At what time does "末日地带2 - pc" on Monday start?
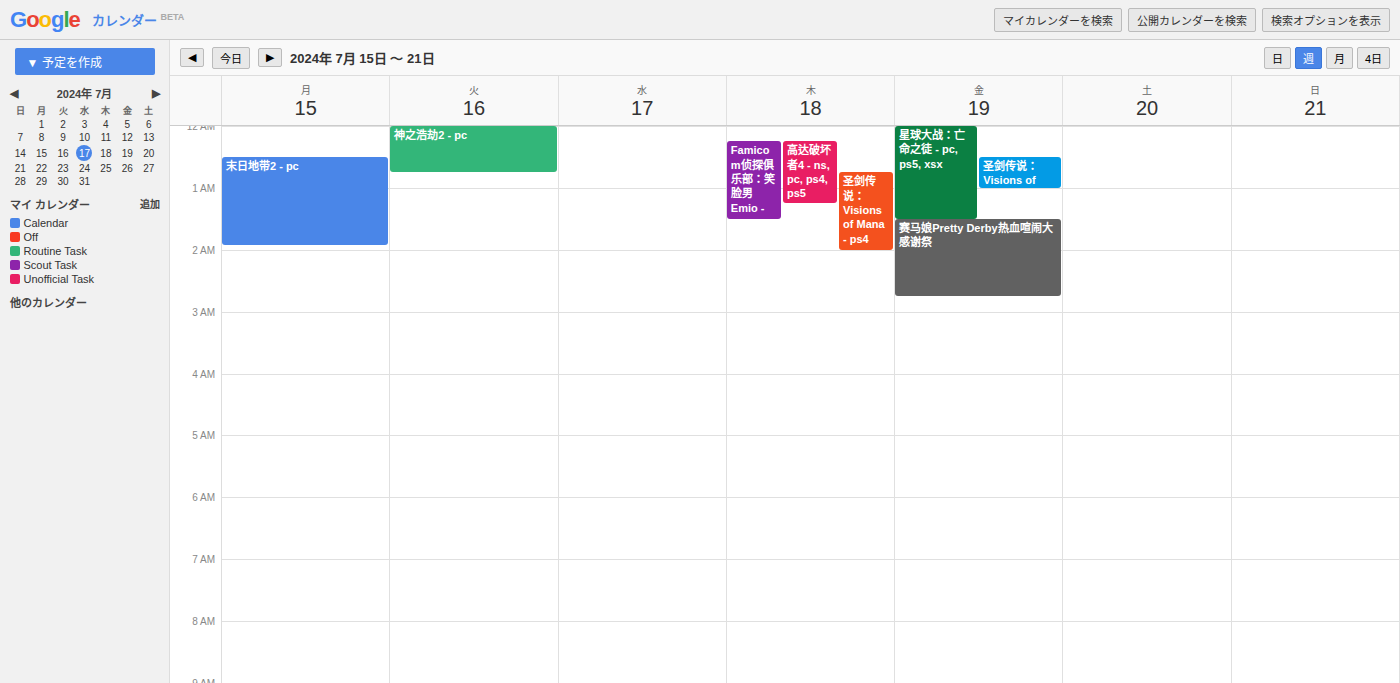
12:30 AM